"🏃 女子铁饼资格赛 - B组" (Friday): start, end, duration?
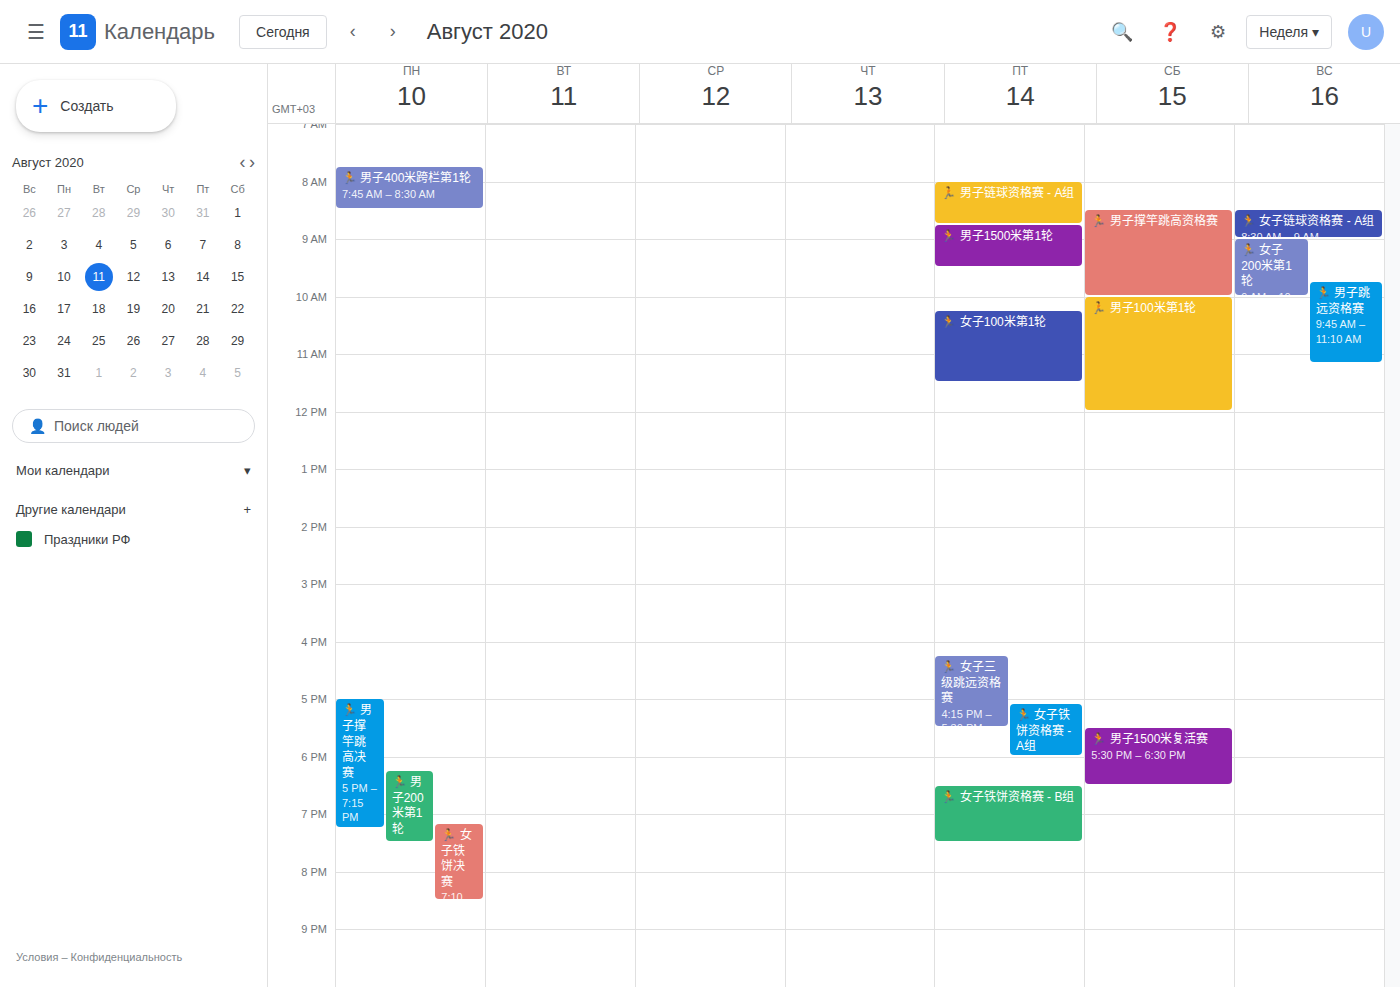
6:30 PM to 7:30 PM, 1 hour